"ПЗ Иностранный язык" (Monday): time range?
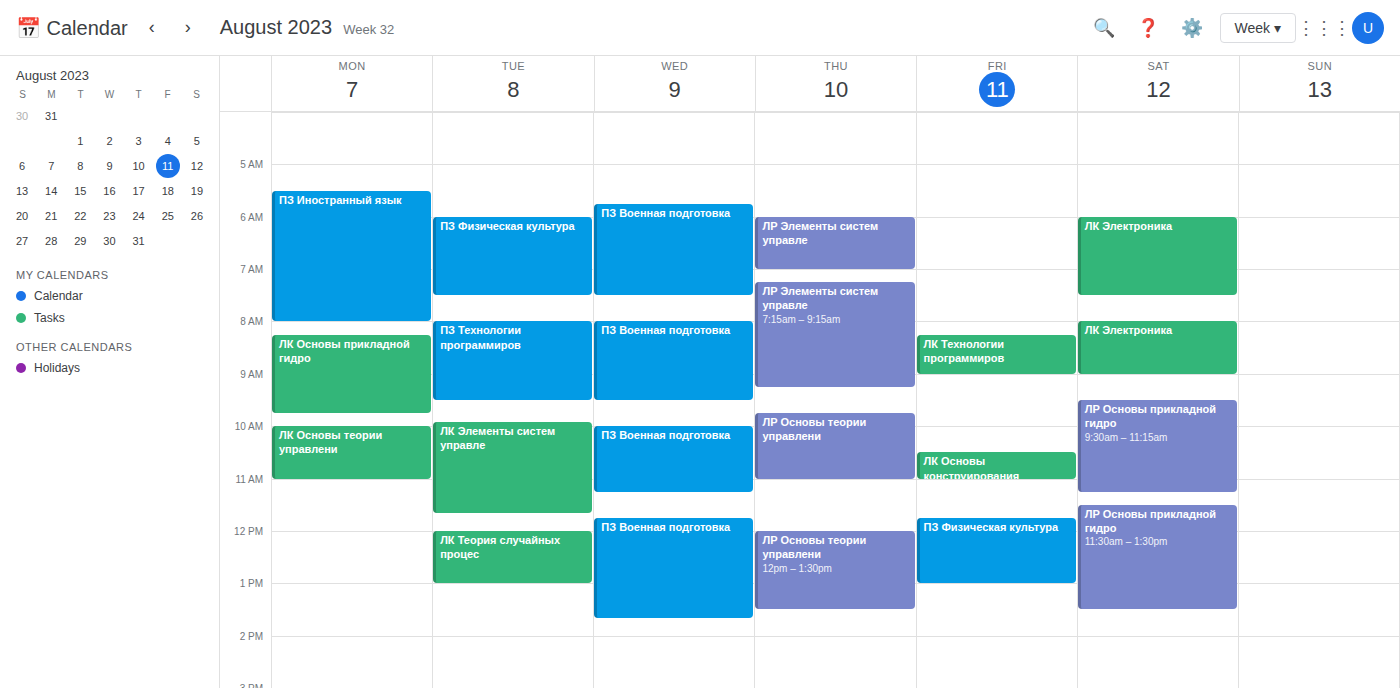
5:30 AM to 8:00 AM